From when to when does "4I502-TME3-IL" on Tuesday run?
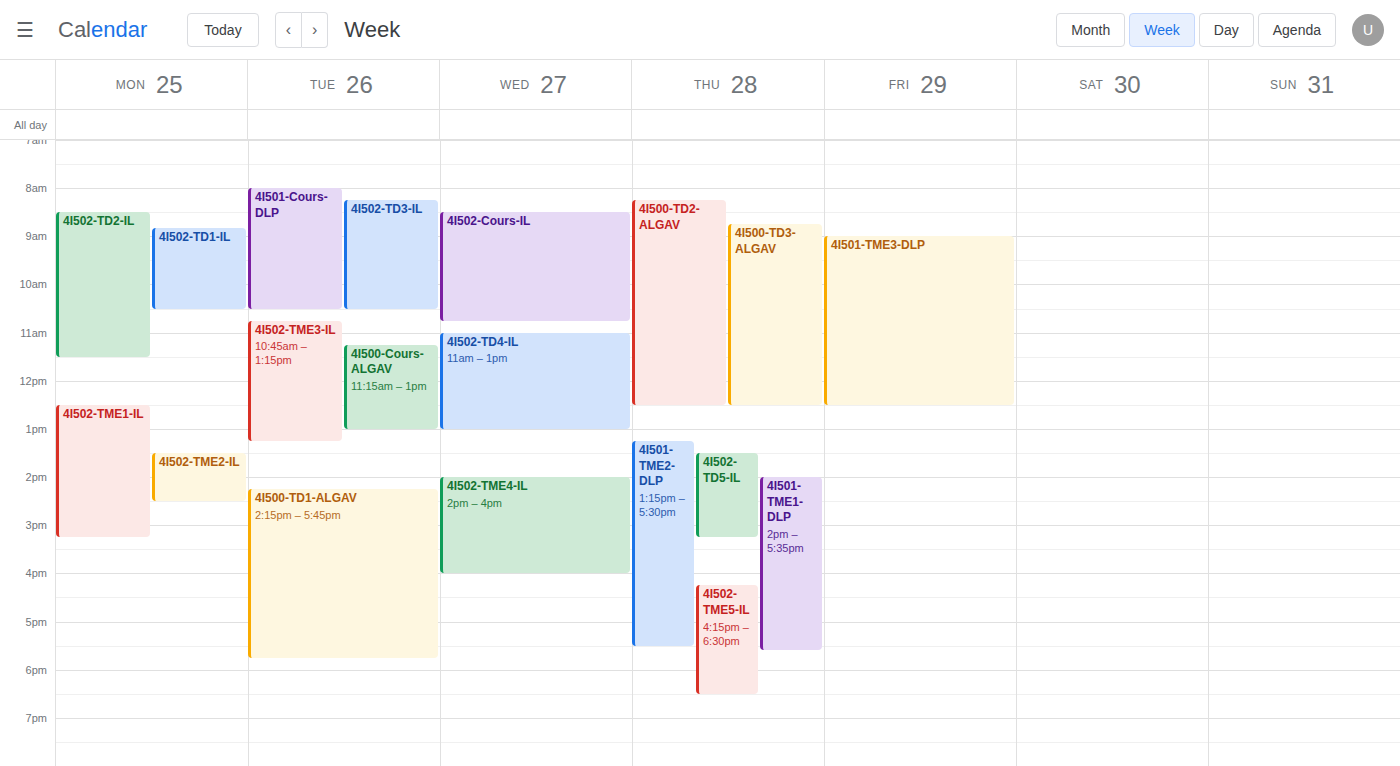
10:45 AM to 1:15 PM